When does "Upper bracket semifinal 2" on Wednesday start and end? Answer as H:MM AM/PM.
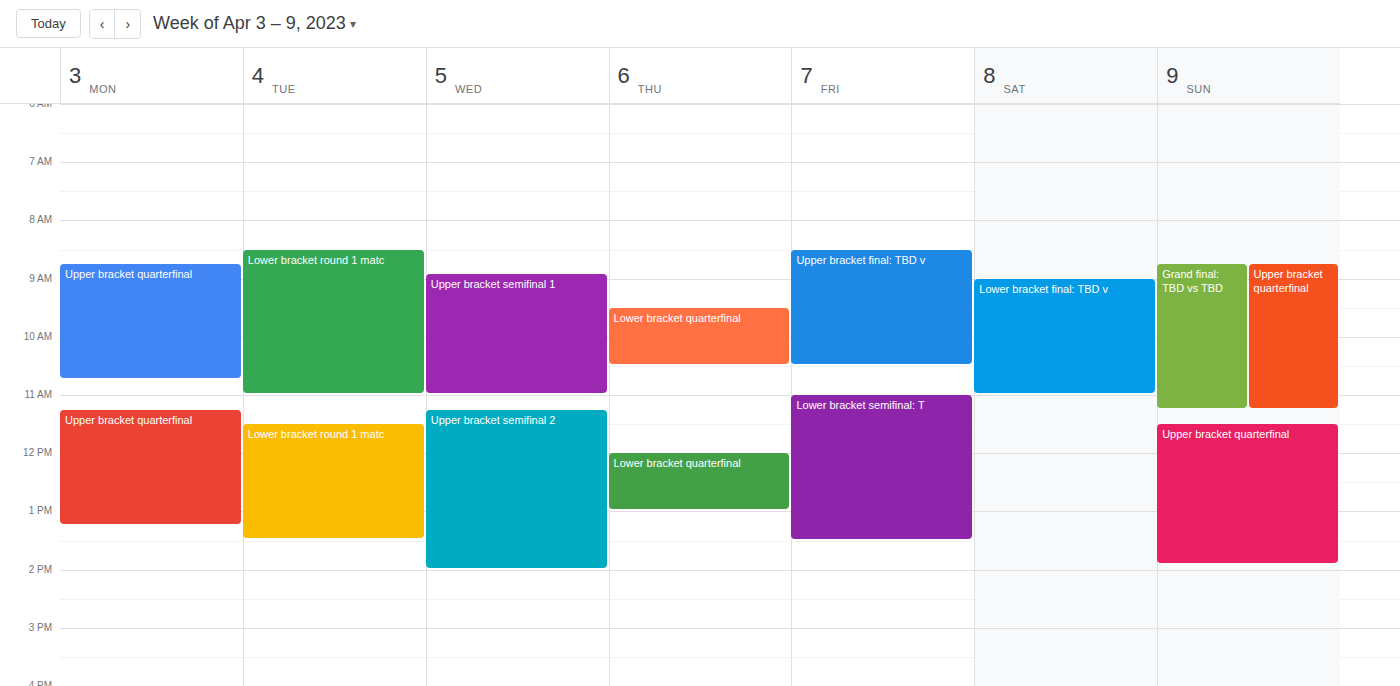
11:15 AM to 2:00 PM